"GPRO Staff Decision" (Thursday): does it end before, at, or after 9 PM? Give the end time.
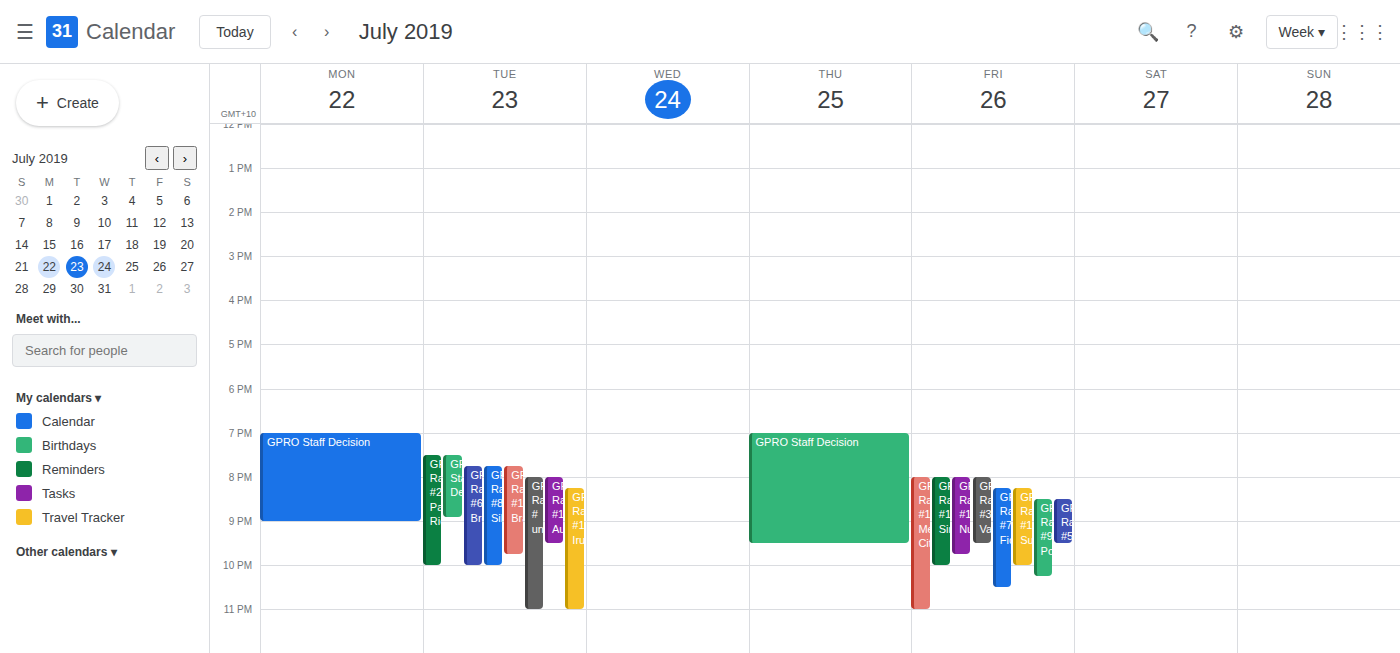
9:30 PM -- after 9 PM, 30 minutes below the 9 PM line.